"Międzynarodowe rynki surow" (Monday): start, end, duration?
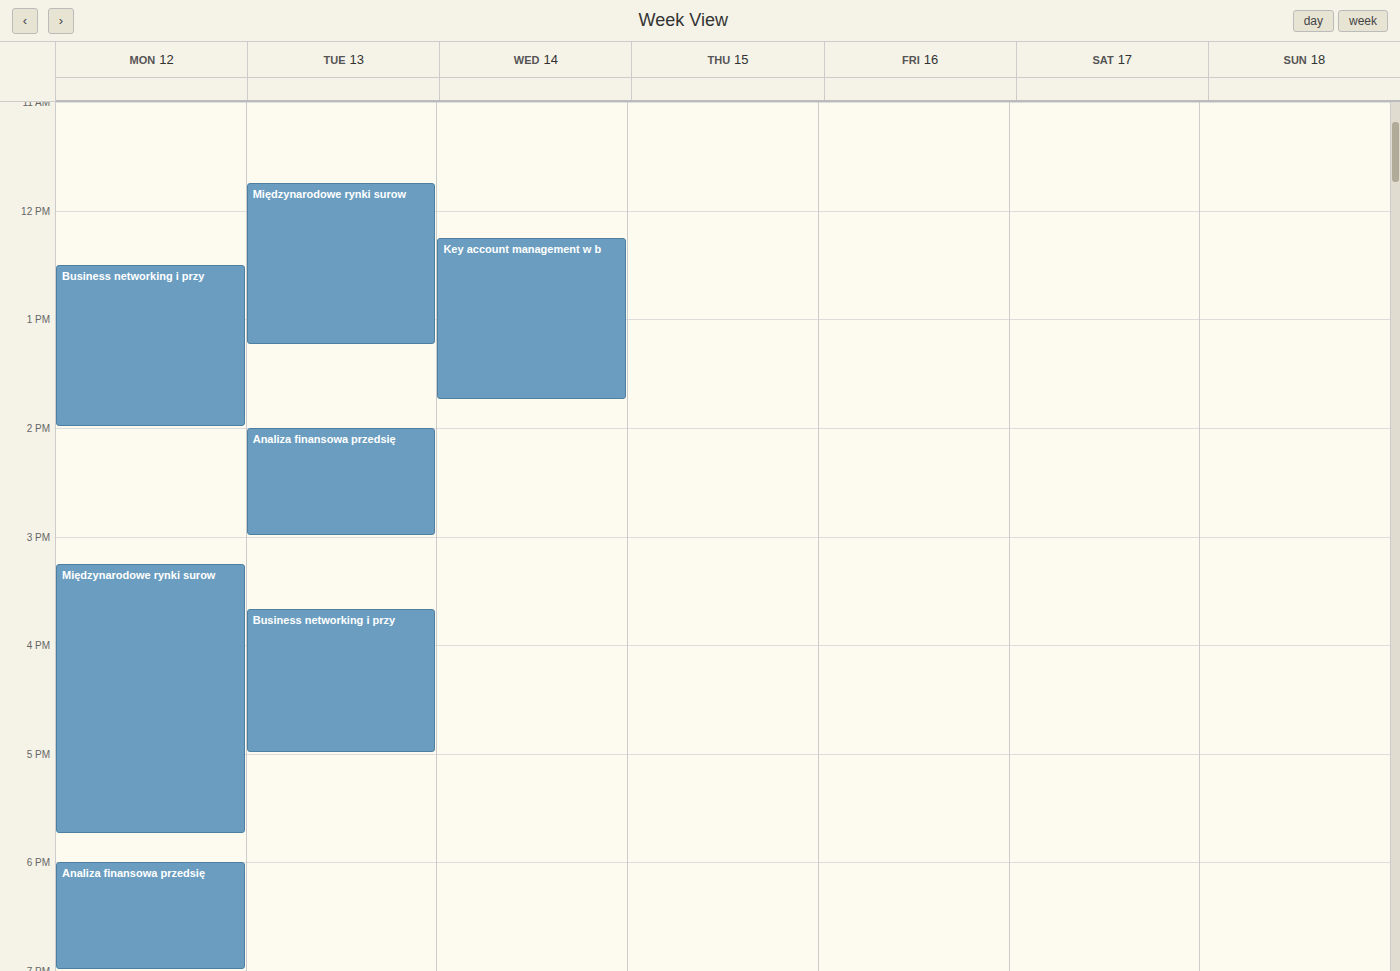
3:15 PM to 5:45 PM, 2 hours 30 minutes